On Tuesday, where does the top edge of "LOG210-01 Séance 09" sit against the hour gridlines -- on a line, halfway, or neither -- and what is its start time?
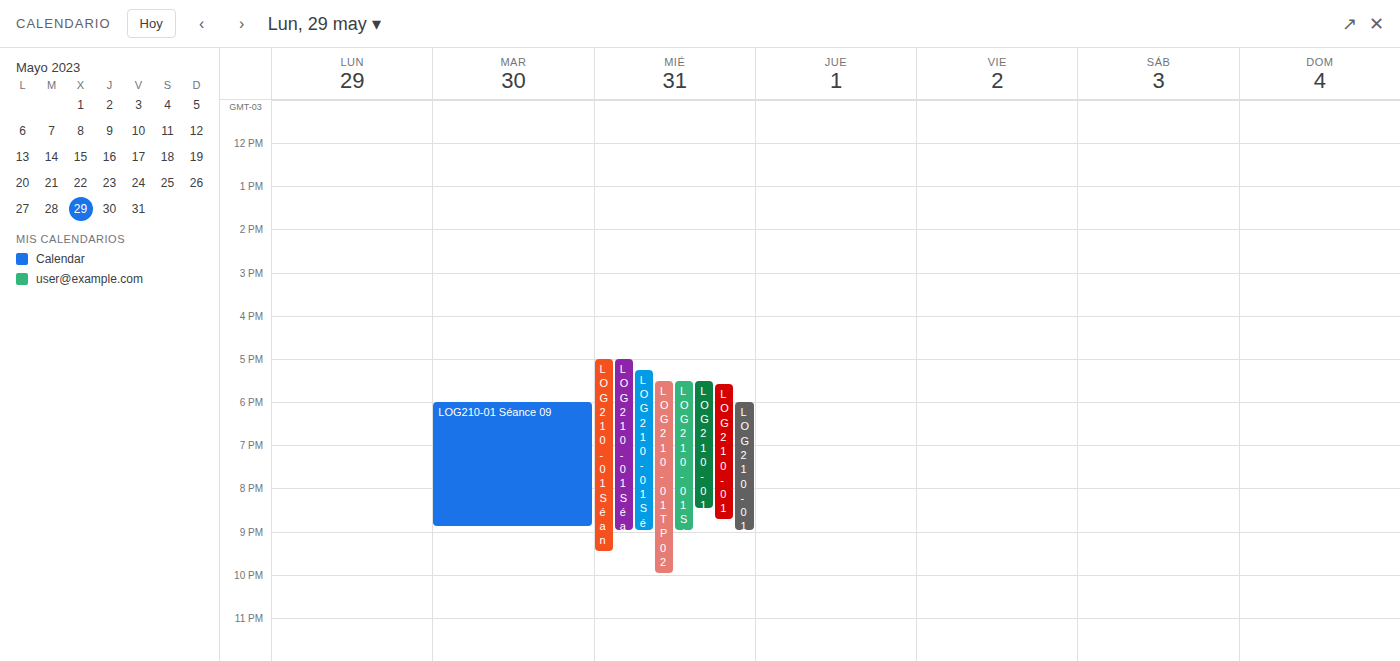
6:00 PM -- exactly on the 6 PM line.